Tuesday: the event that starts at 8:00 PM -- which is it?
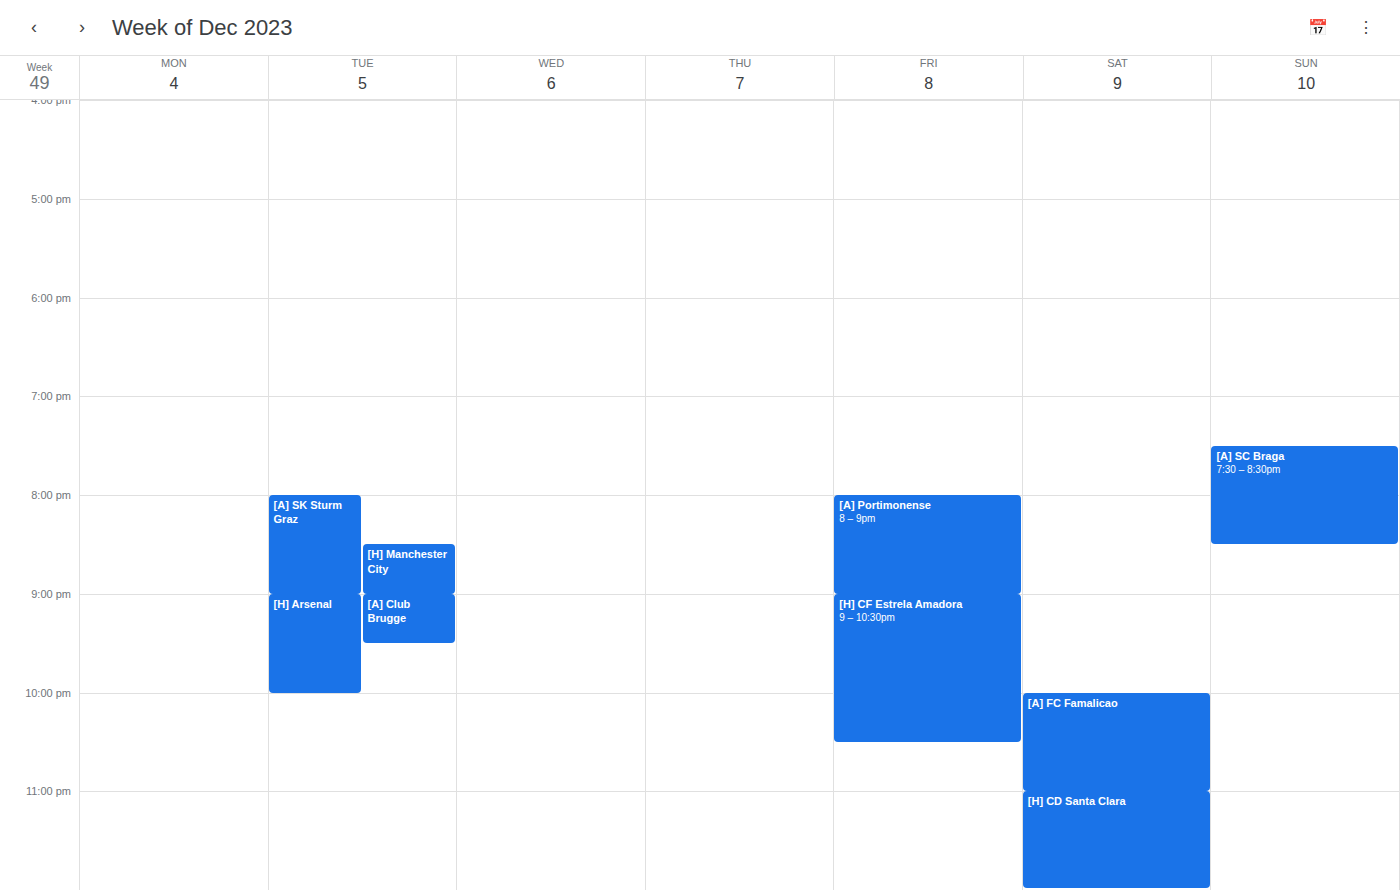
"[A] SK Sturm Graz"